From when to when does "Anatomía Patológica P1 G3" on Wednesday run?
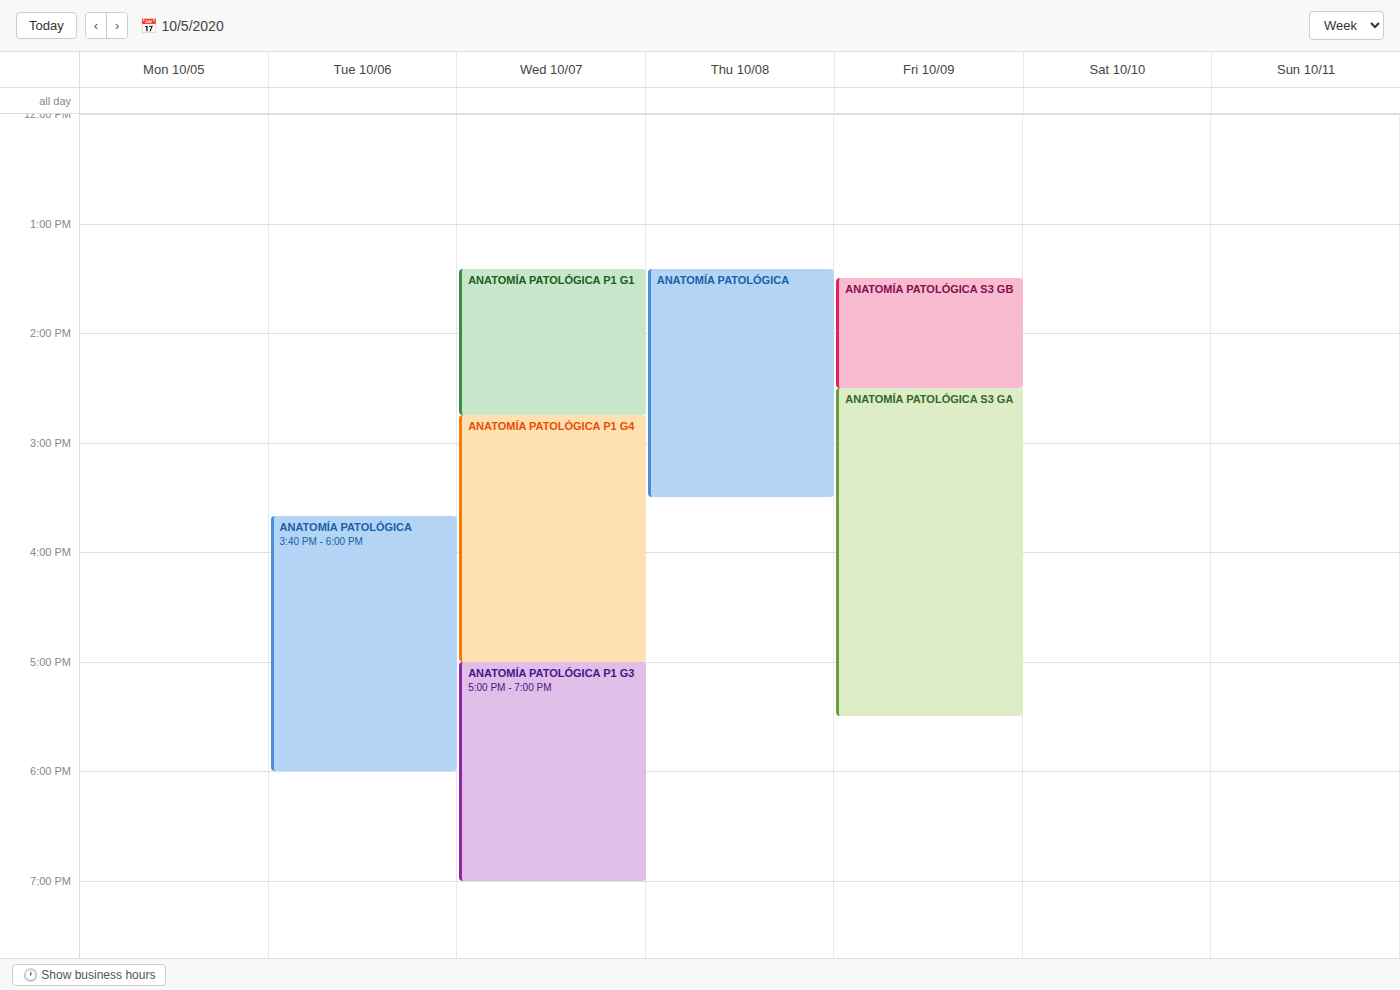
5:00 PM to 7:00 PM